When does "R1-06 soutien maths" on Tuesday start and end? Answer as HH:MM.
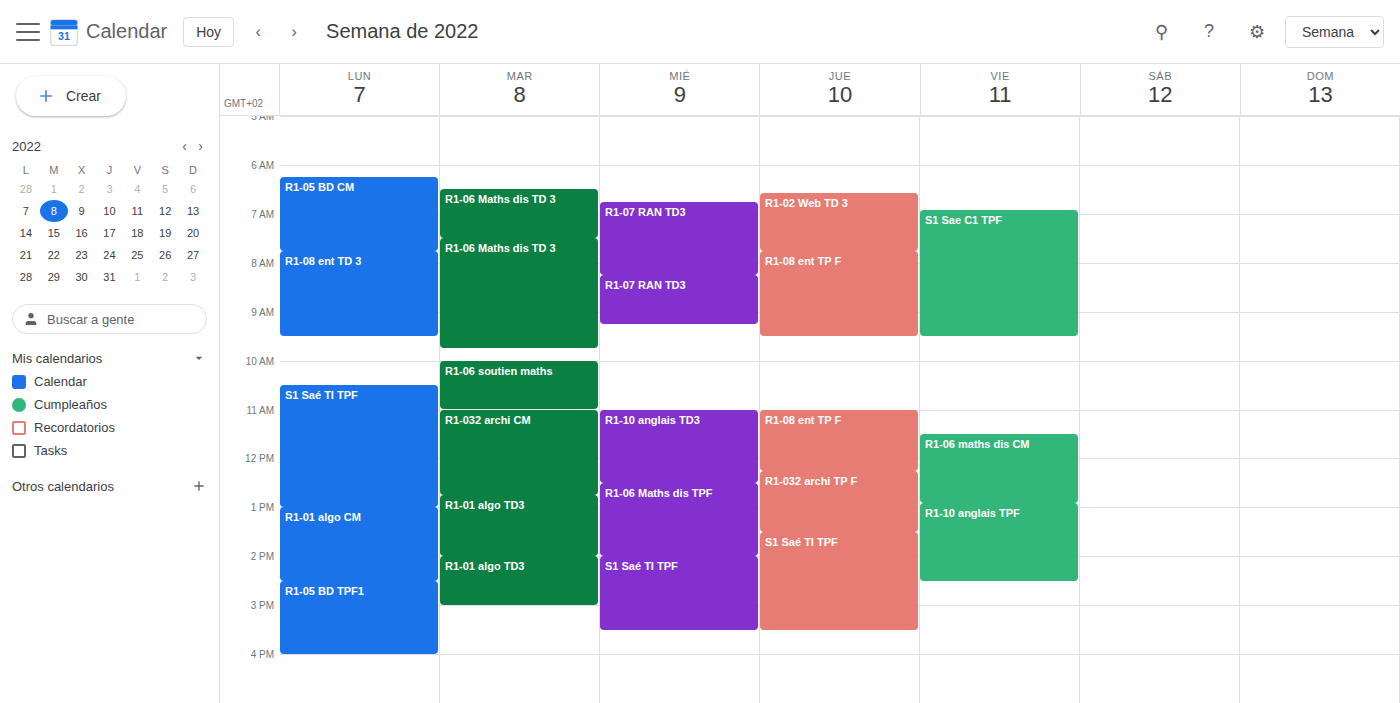
10:00 to 11:00